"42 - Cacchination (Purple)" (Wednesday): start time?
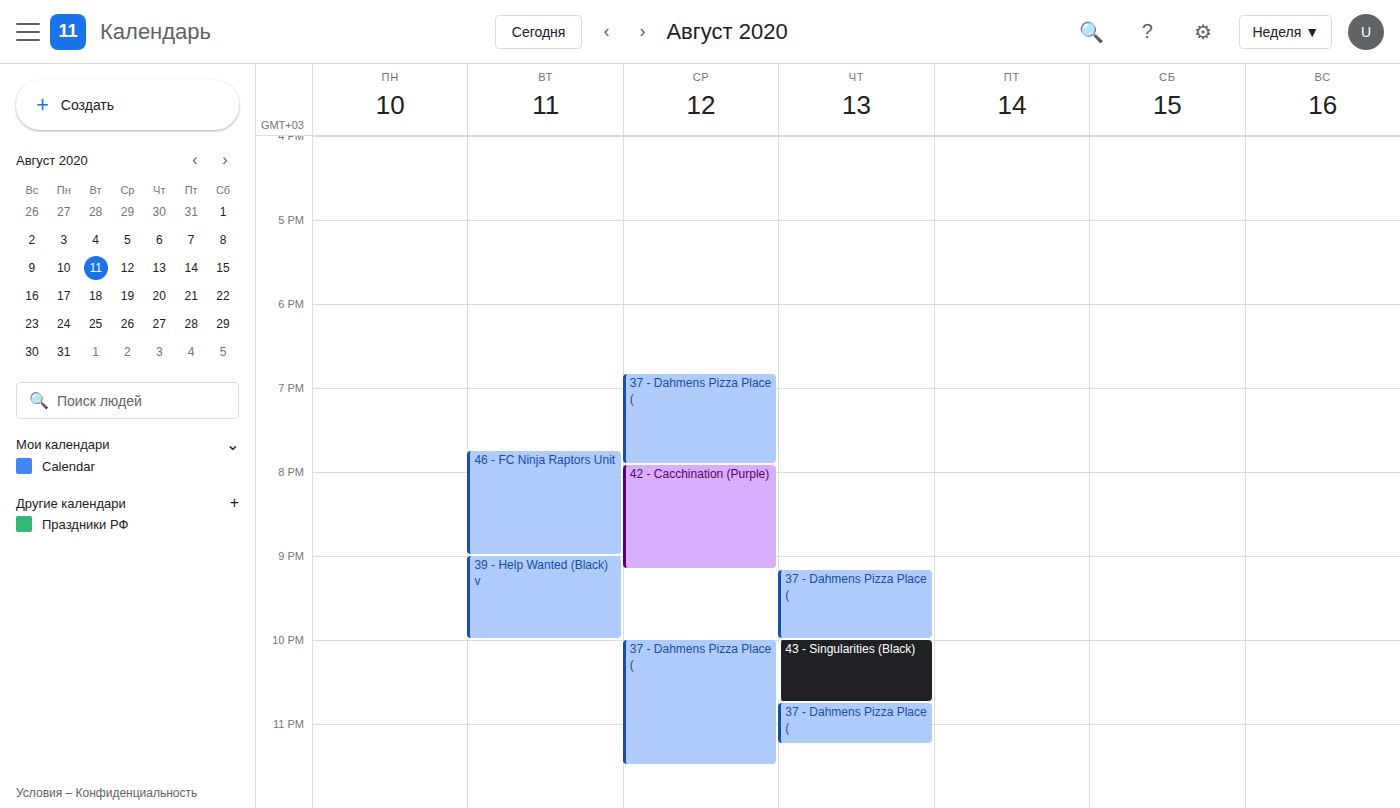
7:55 PM